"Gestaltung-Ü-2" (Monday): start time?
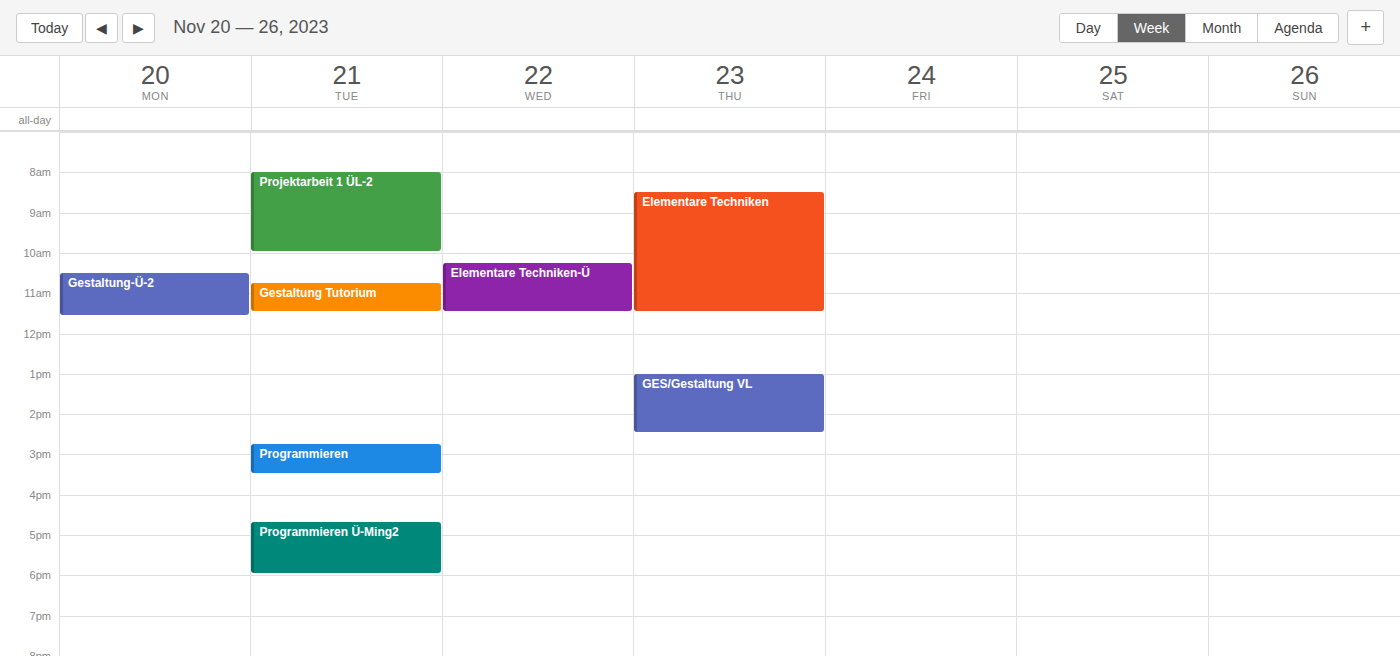
10:30 AM